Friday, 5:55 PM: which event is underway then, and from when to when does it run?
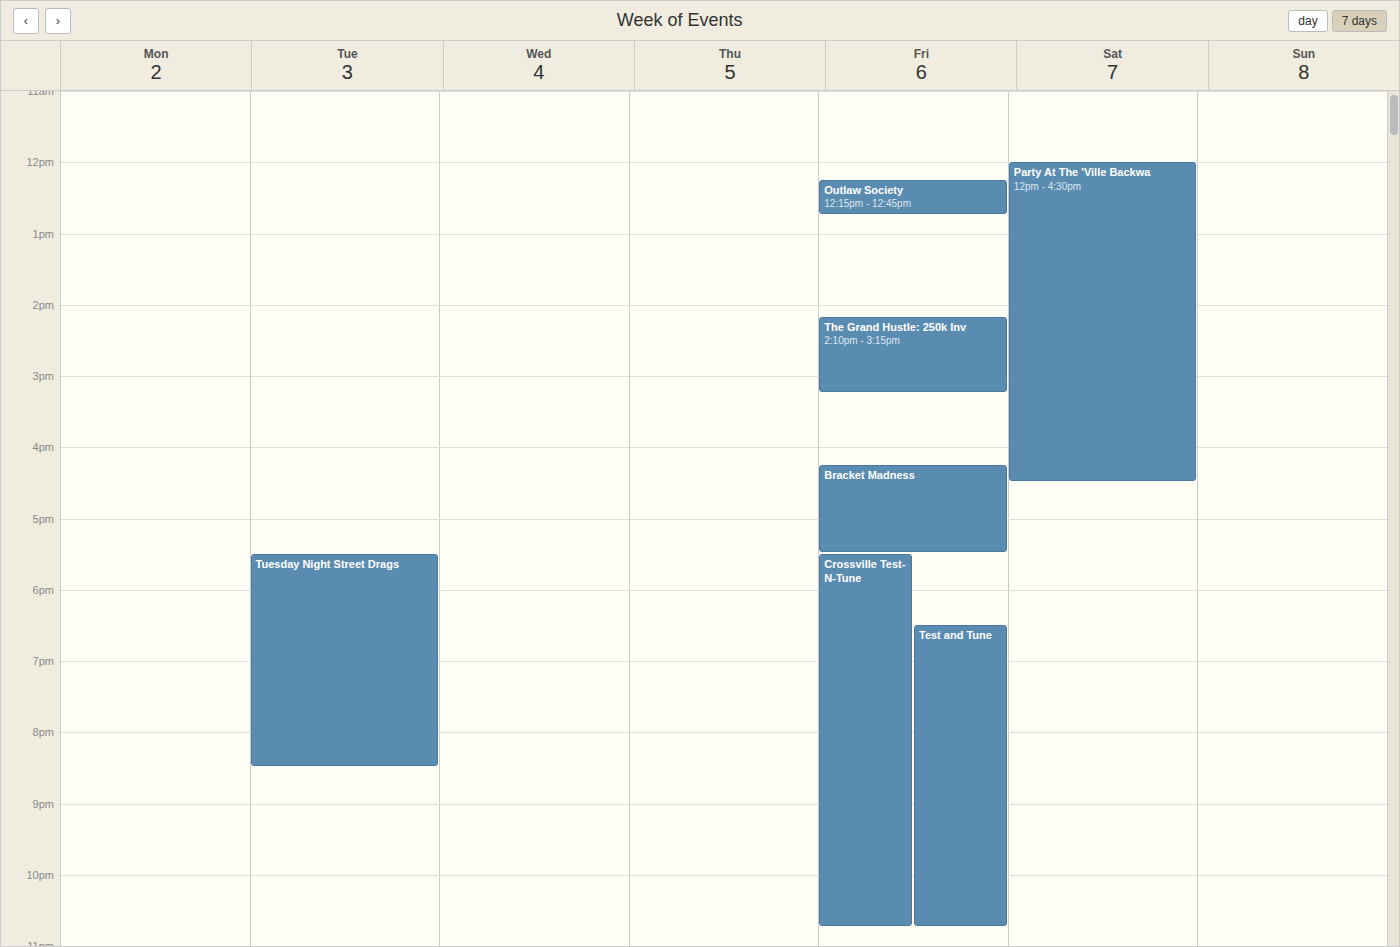
"Crossville Test-N-Tune", 5:30 PM to 10:45 PM